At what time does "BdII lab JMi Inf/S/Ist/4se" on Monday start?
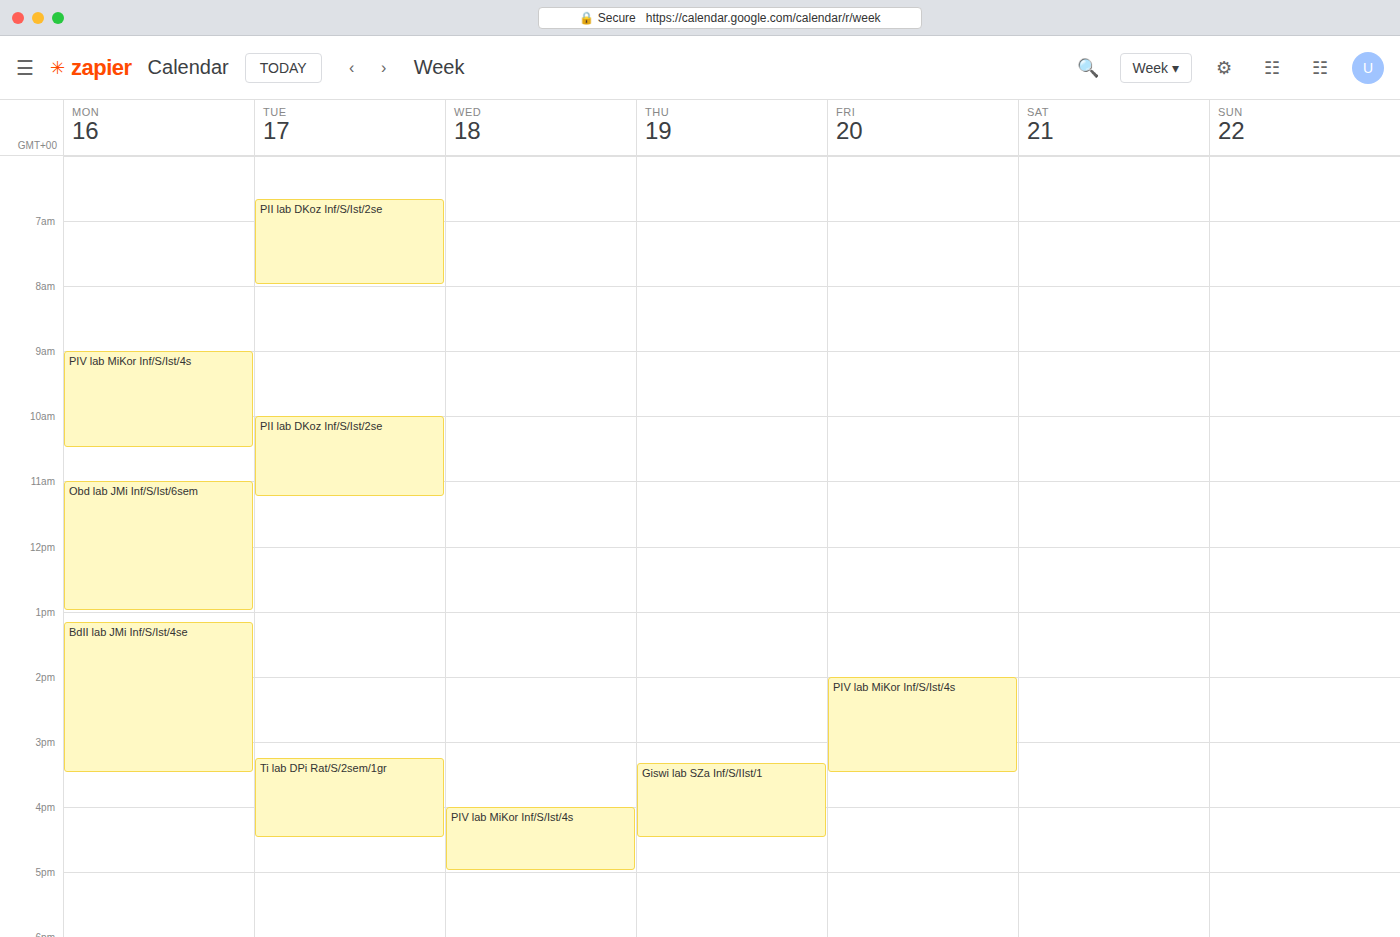
13:10